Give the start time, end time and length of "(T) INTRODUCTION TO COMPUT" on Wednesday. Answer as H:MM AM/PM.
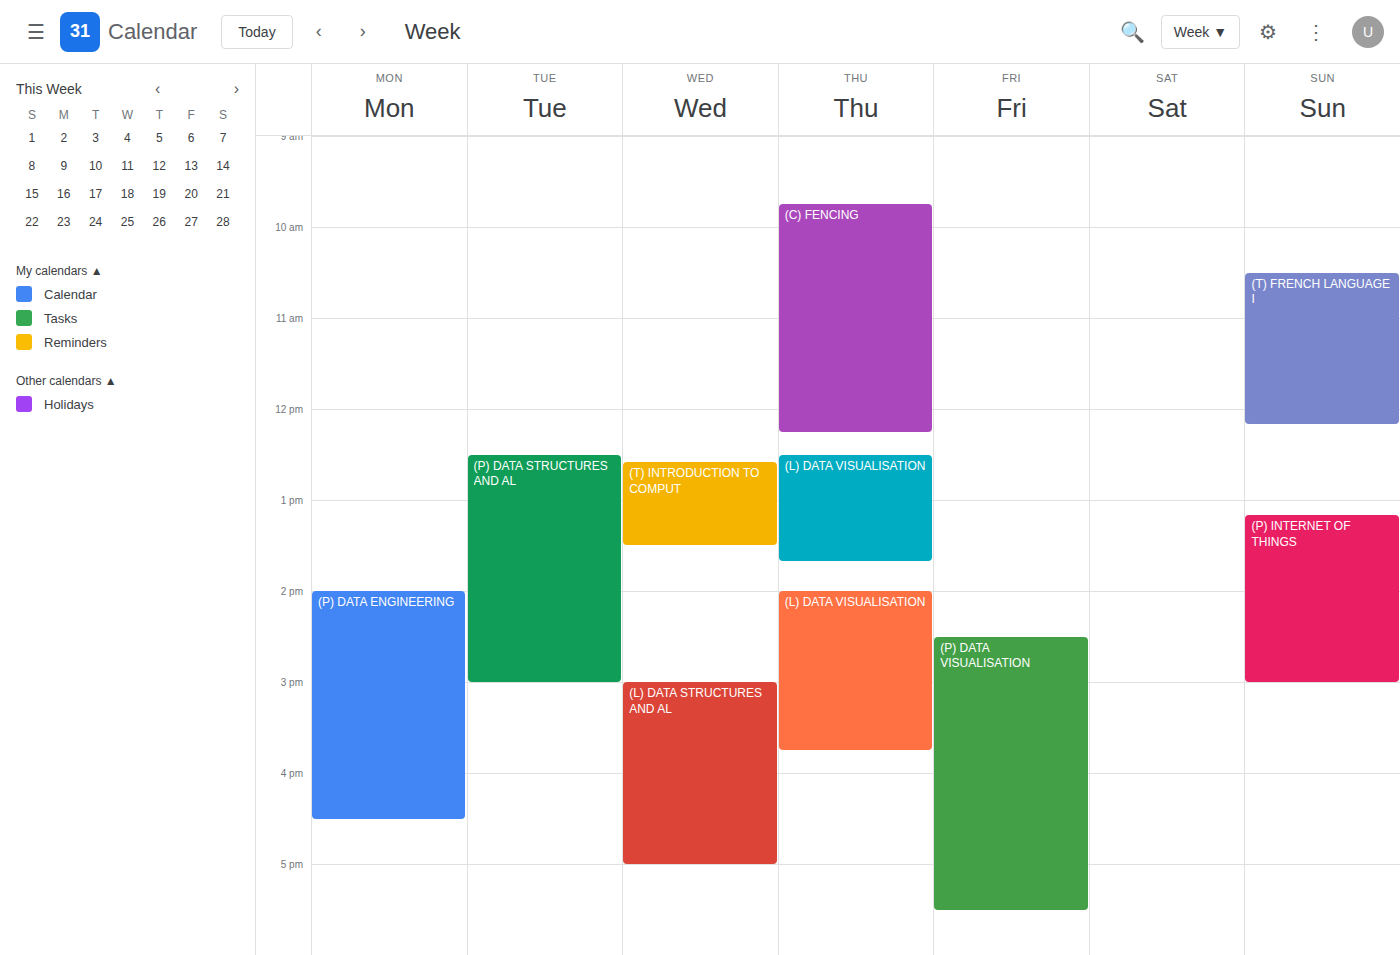
12:35 PM to 1:30 PM, 55 minutes